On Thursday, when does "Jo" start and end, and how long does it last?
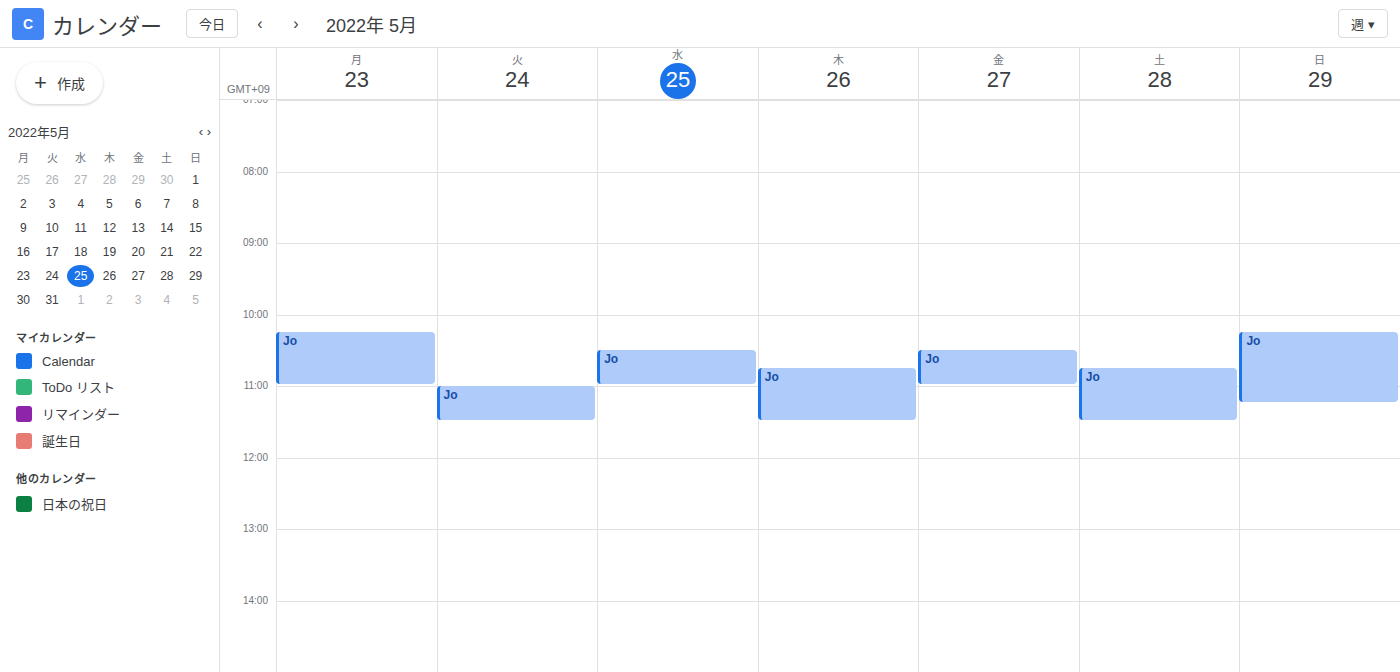
10:45 AM to 11:30 AM, 45 minutes